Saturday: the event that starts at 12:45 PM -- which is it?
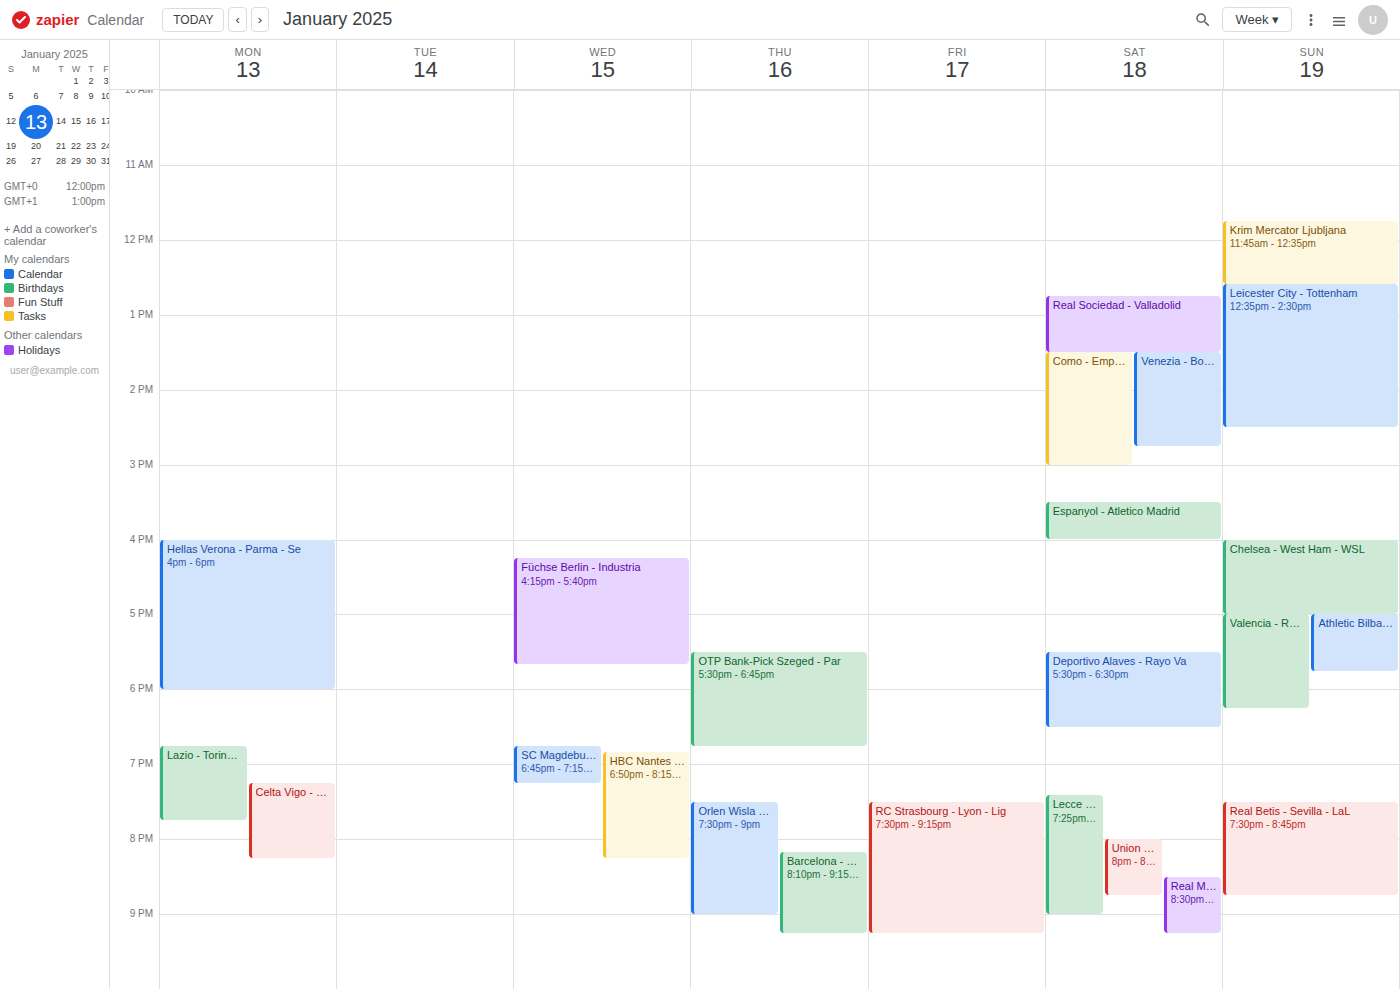
"Real Sociedad - Valladolid"